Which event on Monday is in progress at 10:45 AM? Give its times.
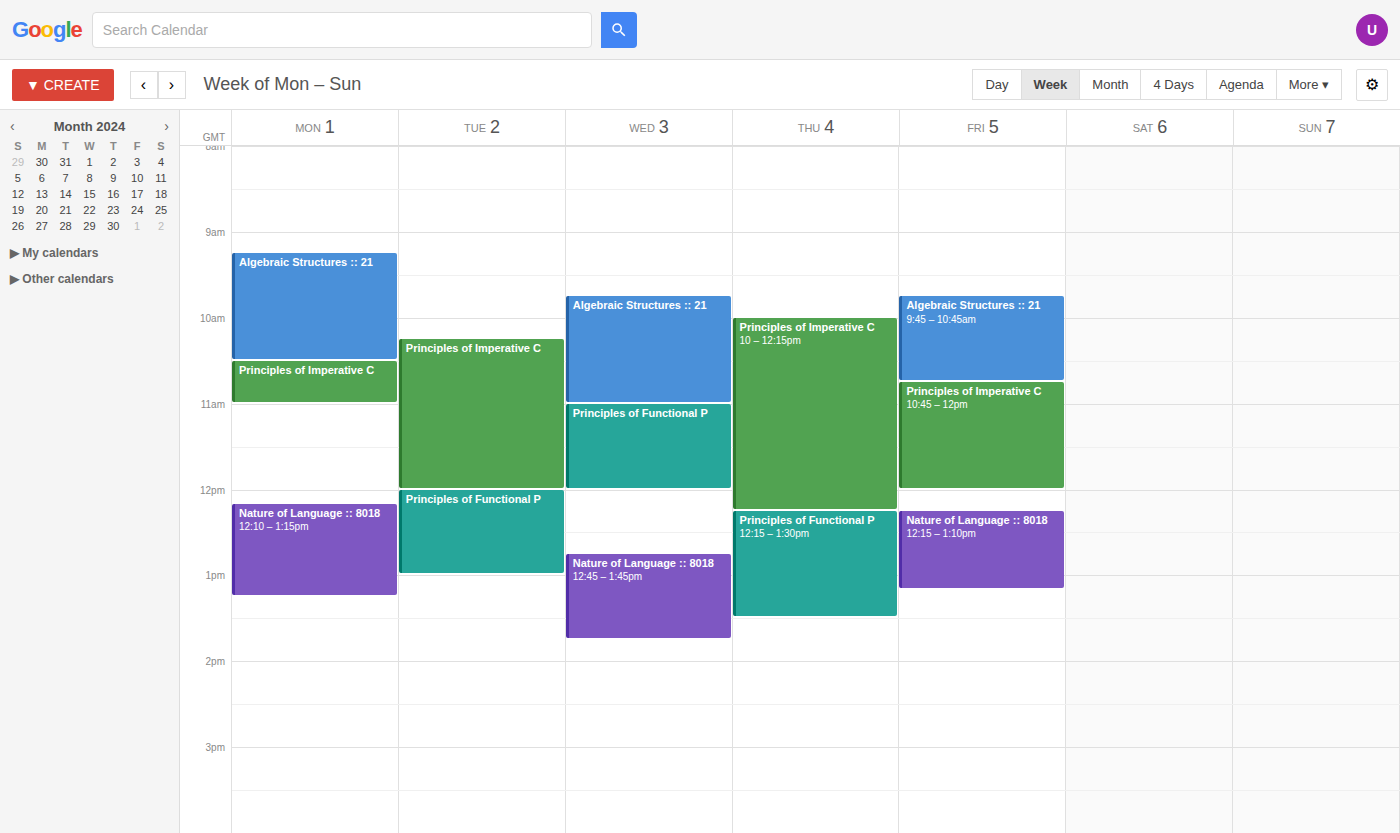
"Principles of Imperative C", 10:30 AM to 11:00 AM